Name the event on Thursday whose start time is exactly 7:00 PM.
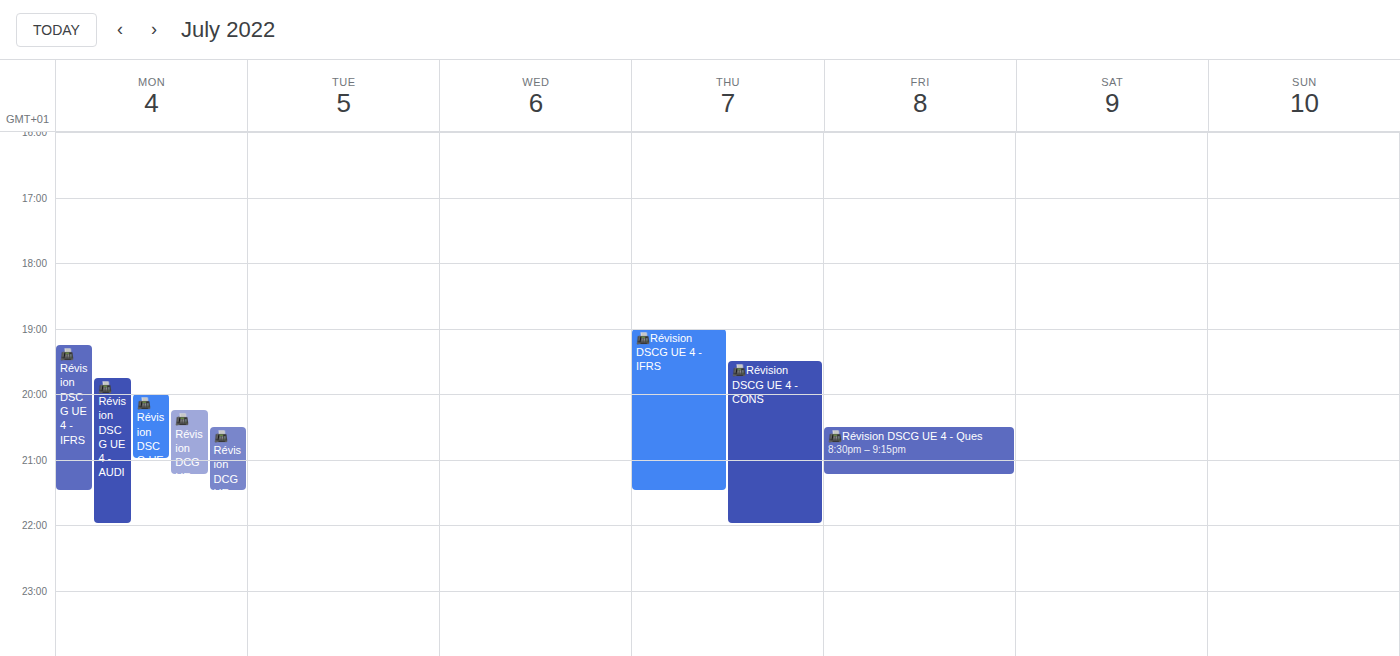
"📠Révision DSCG UE 4 - IFRS"